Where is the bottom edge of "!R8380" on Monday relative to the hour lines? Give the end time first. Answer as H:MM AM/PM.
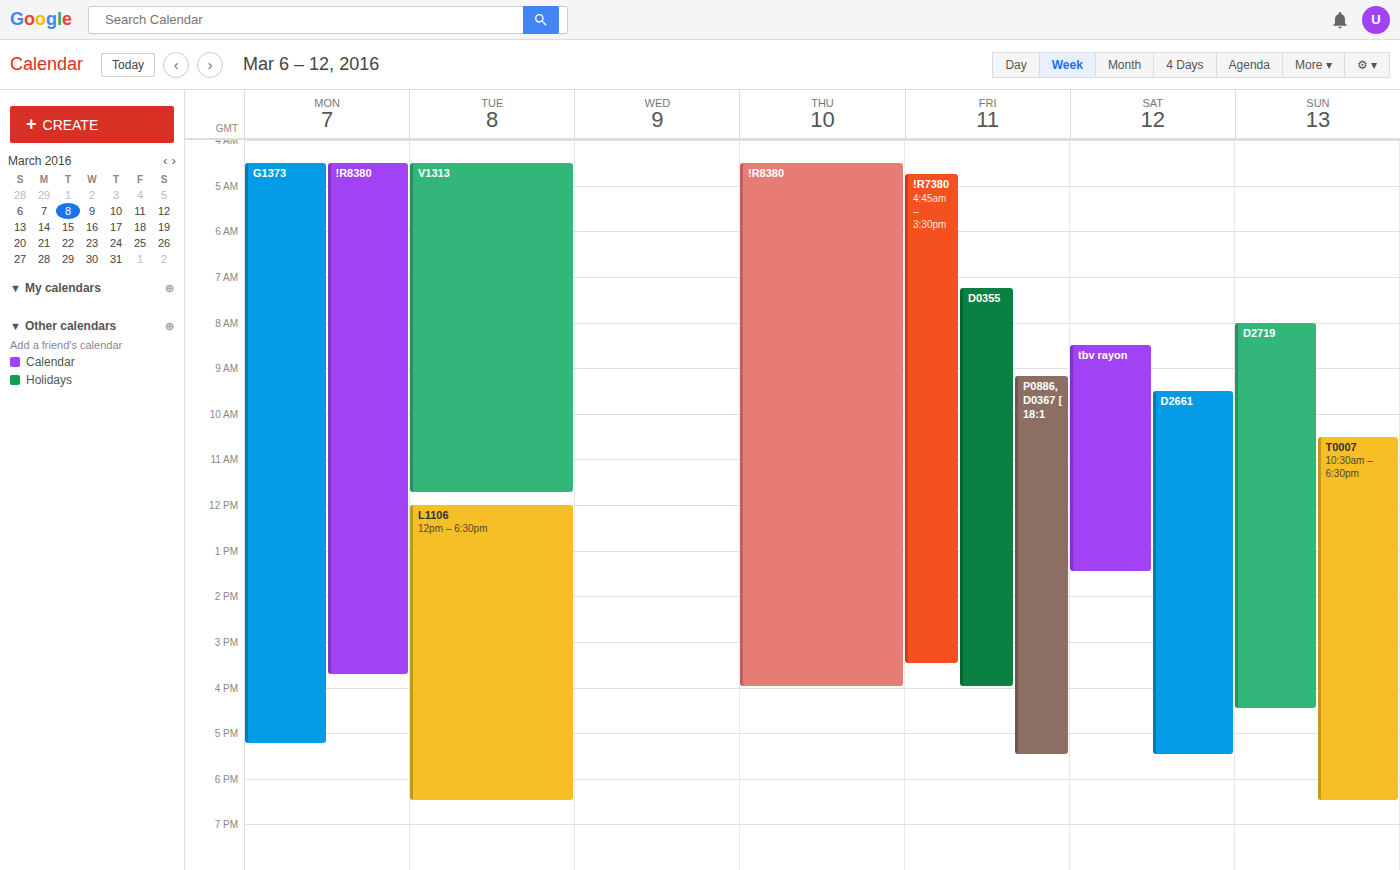
3:45 PM -- neither: three quarters of the way from the 3 PM line to the 4 PM line.